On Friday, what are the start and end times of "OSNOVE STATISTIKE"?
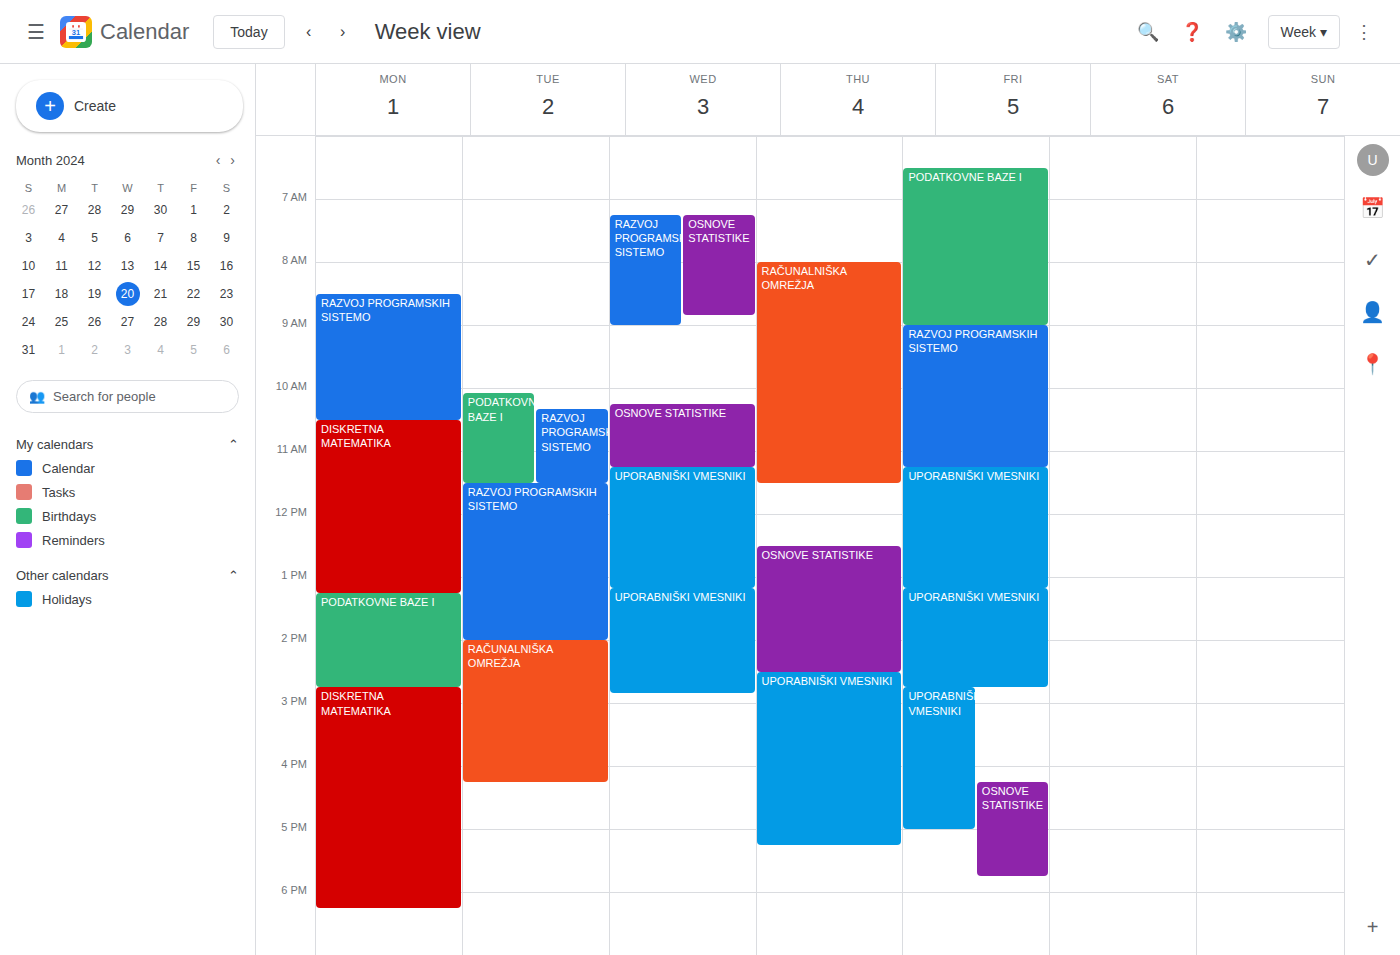
4:15 PM to 5:45 PM